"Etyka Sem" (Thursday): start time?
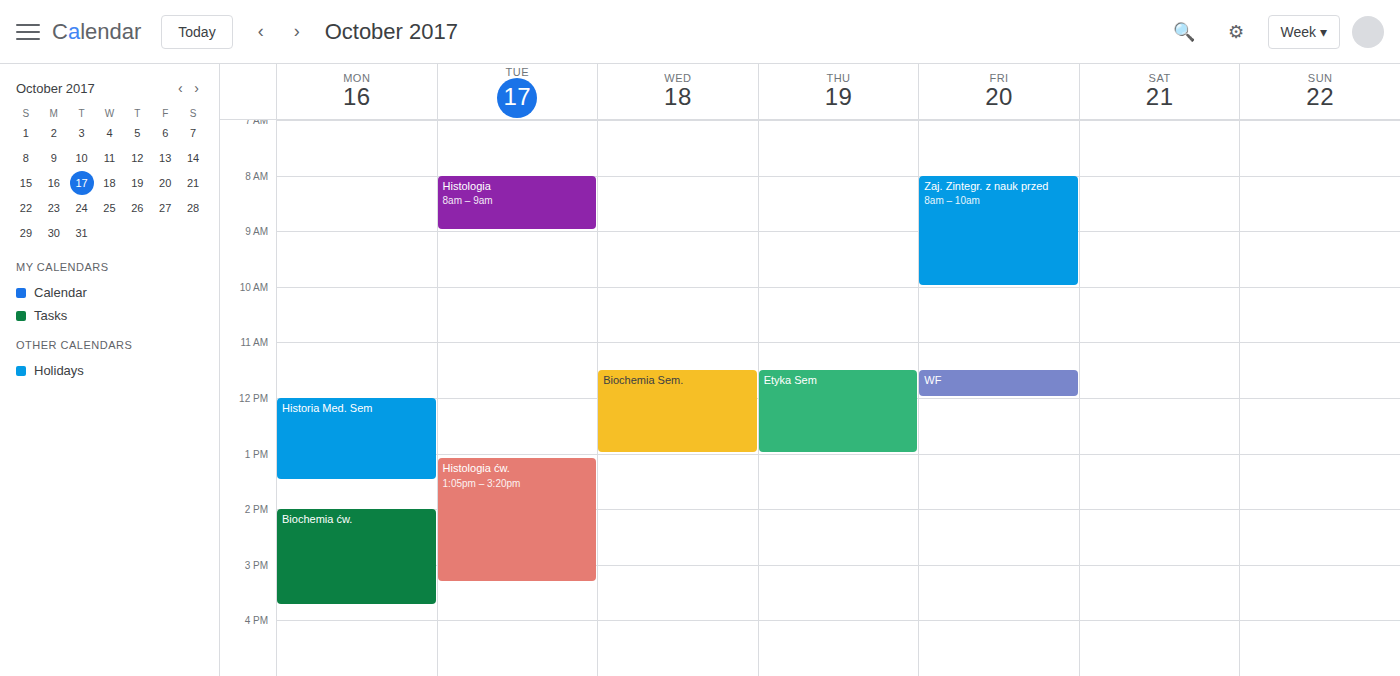
11:30 AM